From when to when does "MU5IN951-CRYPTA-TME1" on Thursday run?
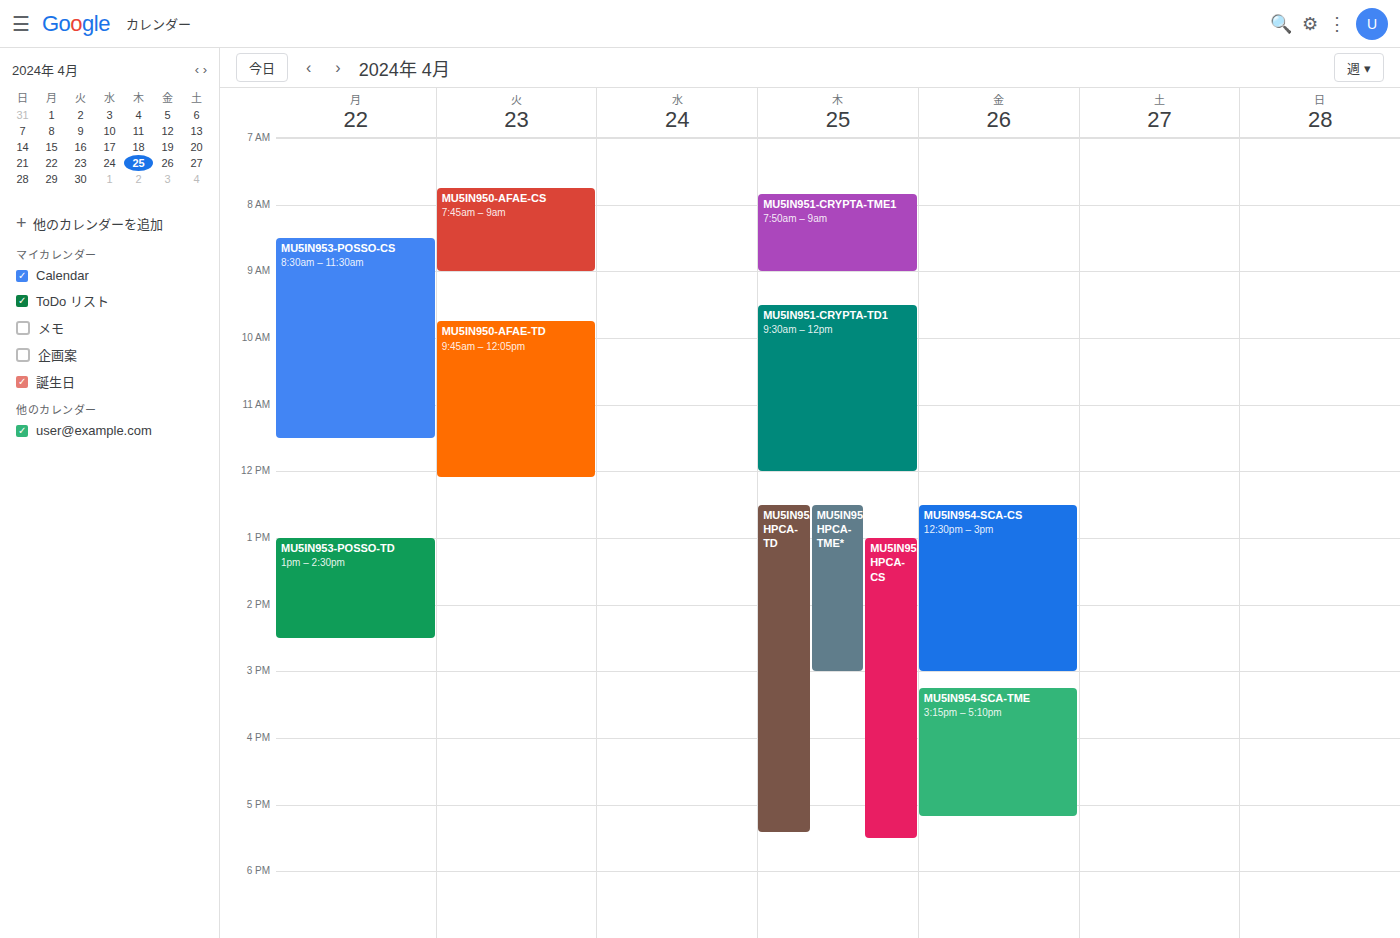
07:50 to 09:00